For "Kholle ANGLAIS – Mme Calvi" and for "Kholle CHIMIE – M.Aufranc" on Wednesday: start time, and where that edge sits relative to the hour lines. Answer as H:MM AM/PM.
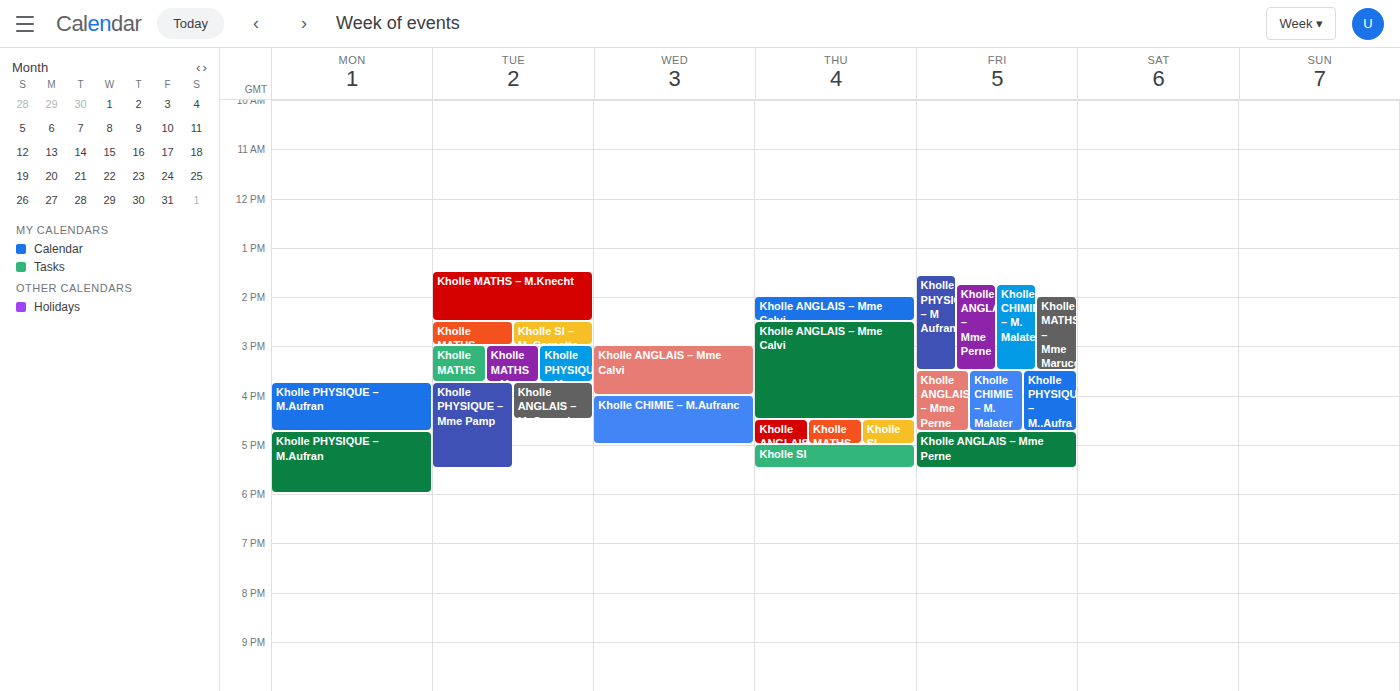
"Kholle ANGLAIS – Mme Calvi": 3:00 PM, exactly on the 3 PM line. "Kholle CHIMIE – M.Aufranc": 4:00 PM, exactly on the 4 PM line.